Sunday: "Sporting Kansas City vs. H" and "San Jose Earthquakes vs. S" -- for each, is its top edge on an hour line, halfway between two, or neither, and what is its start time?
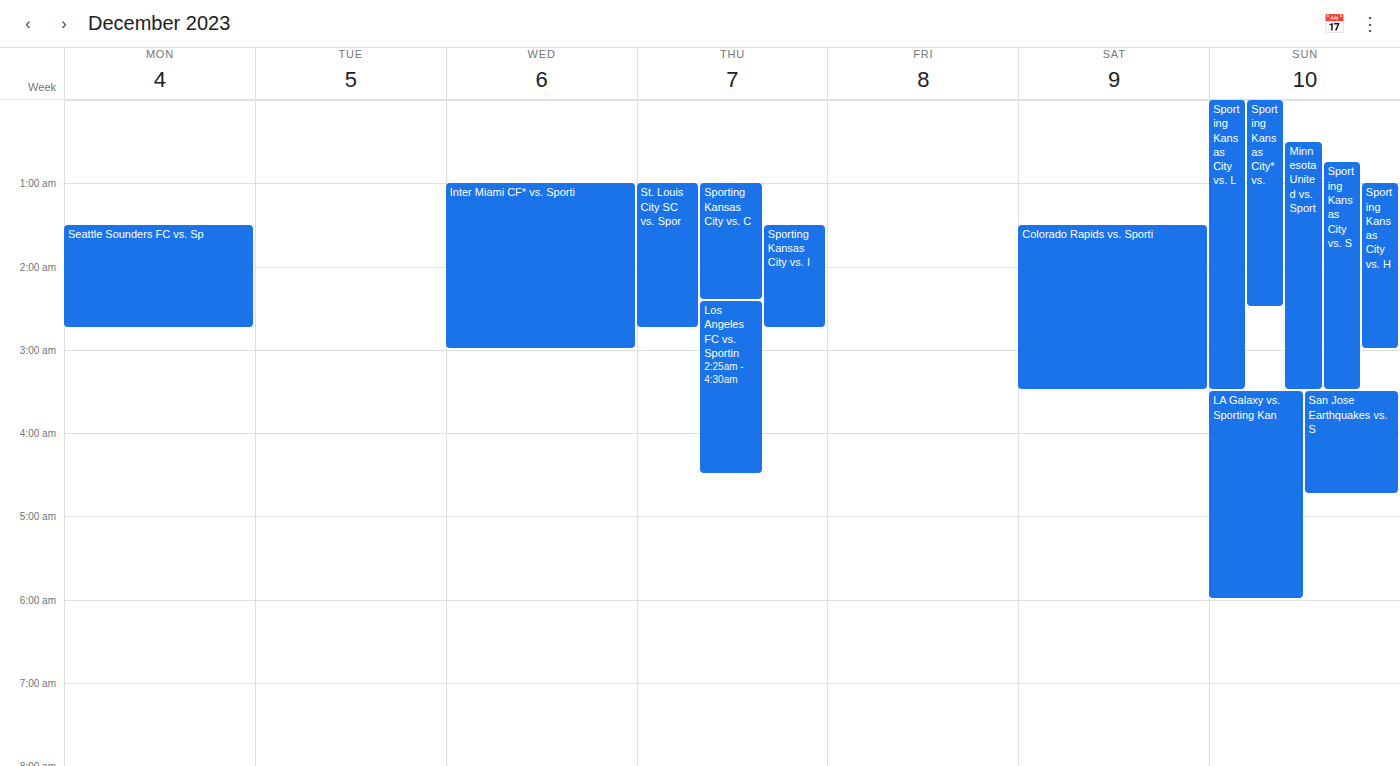
"Sporting Kansas City vs. H": 1:00 AM, exactly on the 1 AM line. "San Jose Earthquakes vs. S": 3:30 AM, halfway between the 3 AM and 4 AM lines.